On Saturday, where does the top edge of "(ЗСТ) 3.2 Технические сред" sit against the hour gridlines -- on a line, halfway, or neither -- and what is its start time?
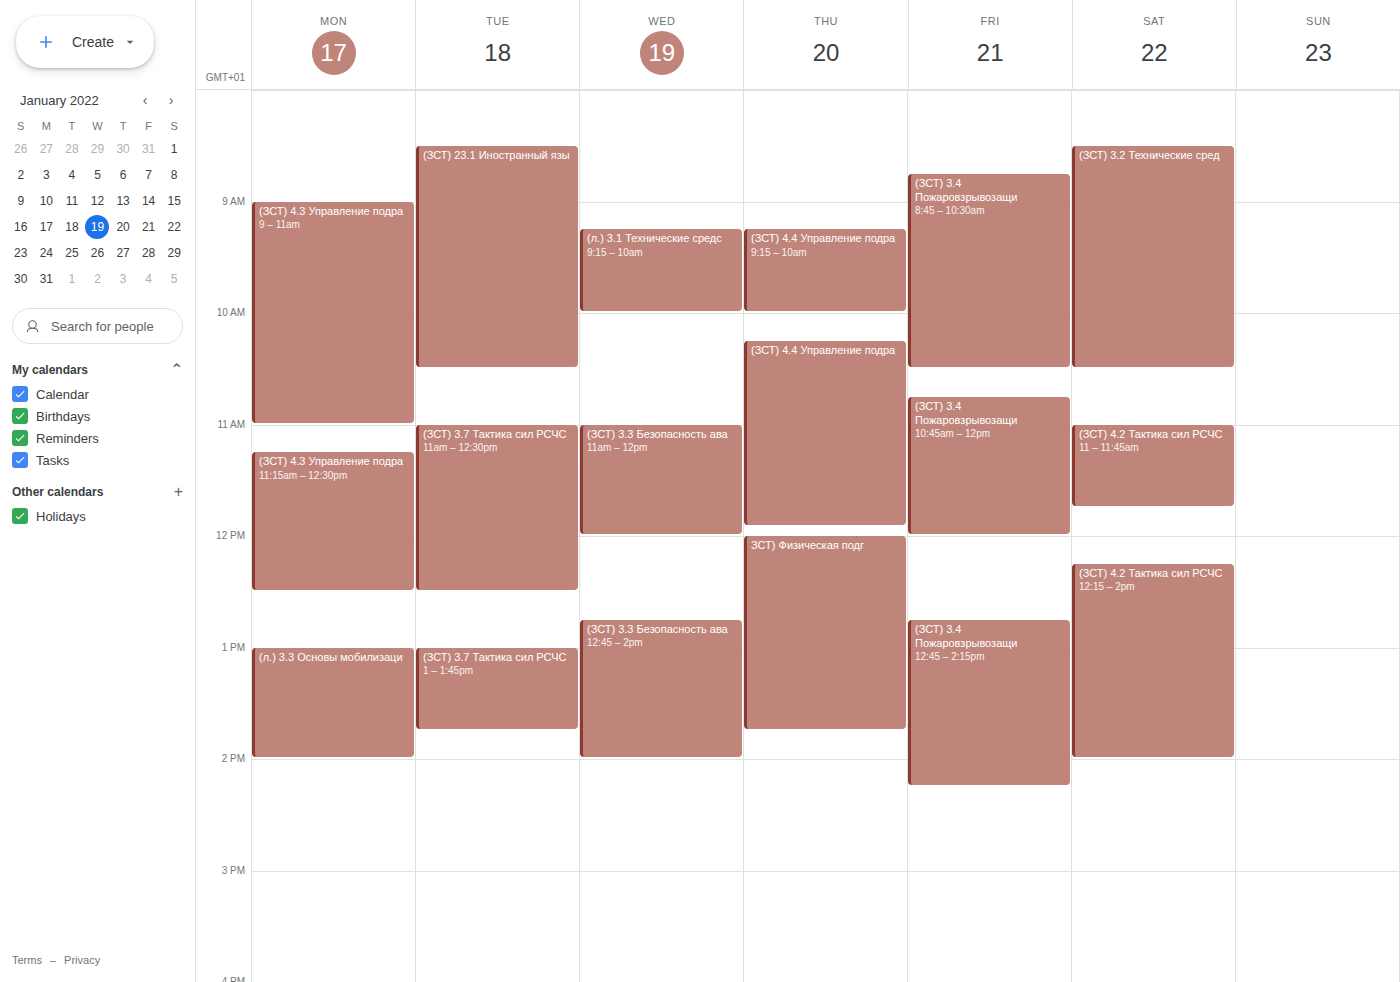
8:30 AM -- halfway between the 8 AM and 9 AM lines.